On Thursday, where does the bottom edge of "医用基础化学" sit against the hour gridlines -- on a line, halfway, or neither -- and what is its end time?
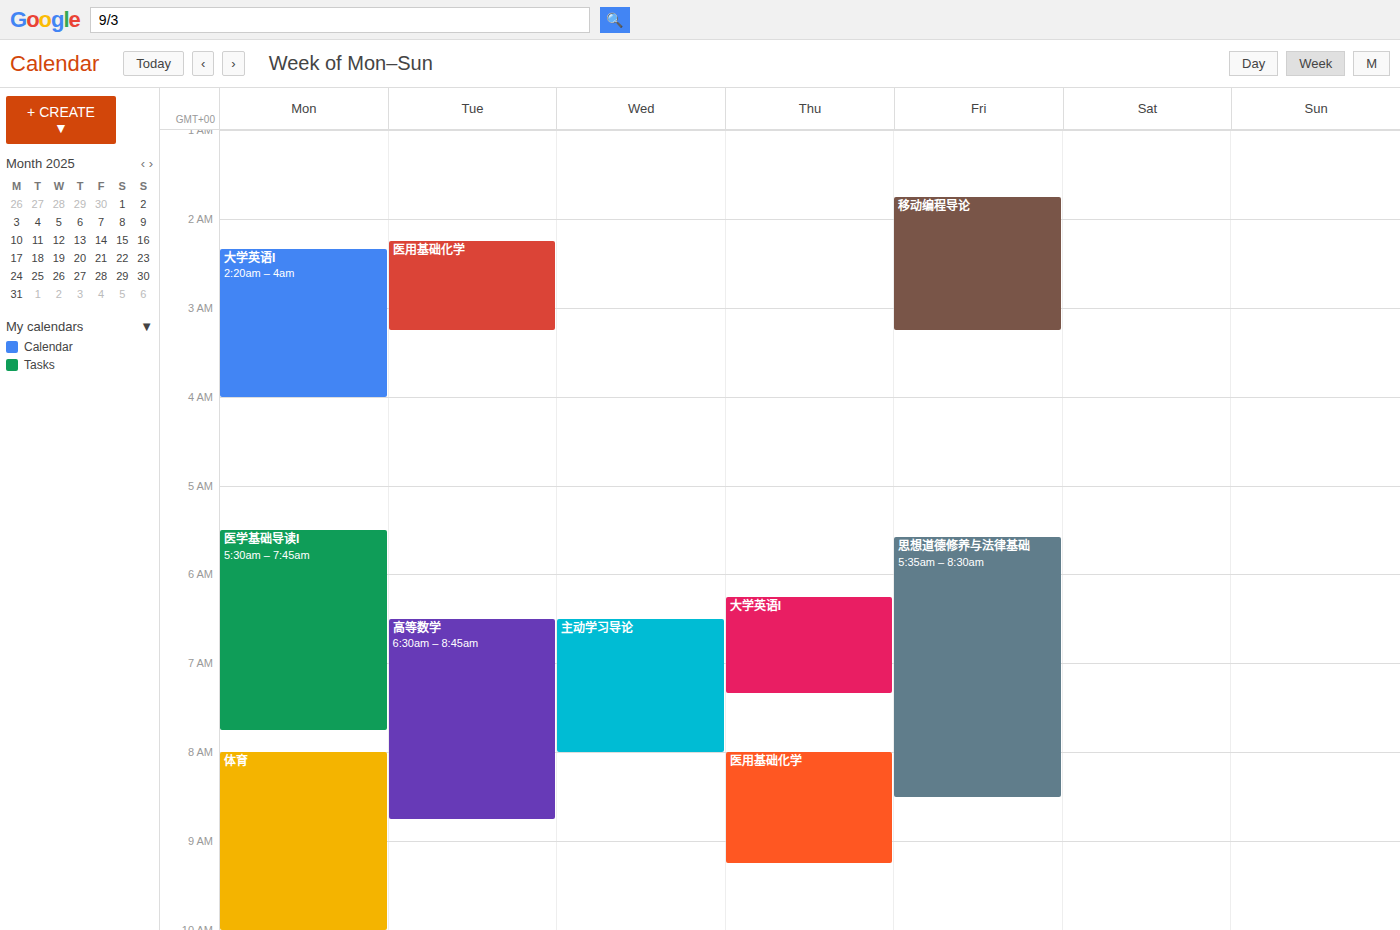
9:15 AM -- neither: a quarter of the way from the 9 AM line to the 10 AM line.